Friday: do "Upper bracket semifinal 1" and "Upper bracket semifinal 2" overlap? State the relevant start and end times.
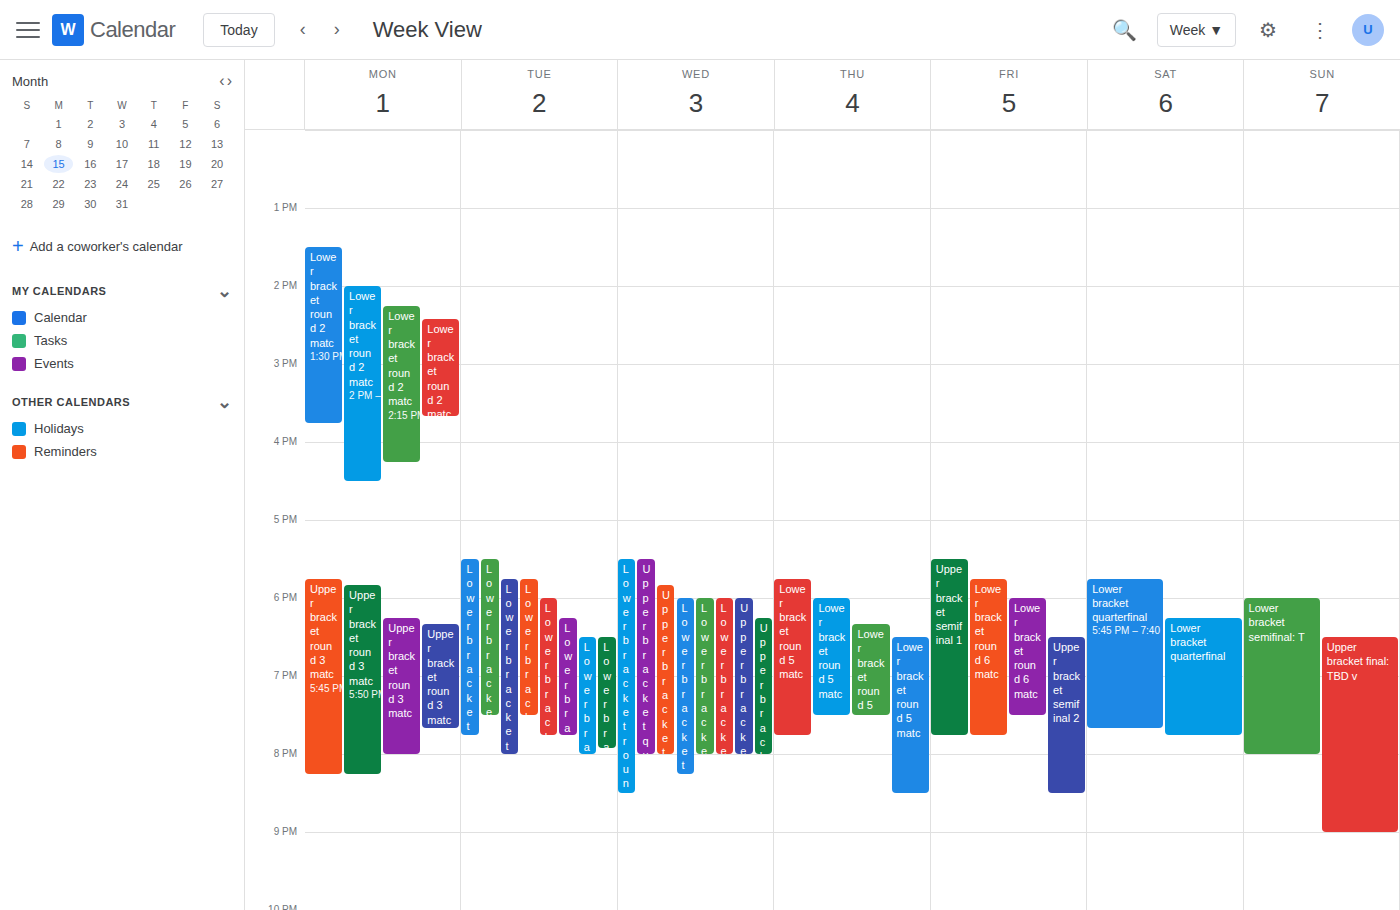
"Upper bracket semifinal 2" starts at 6:30 PM, before "Upper bracket semifinal 1" ends at 7:45 PM -- they overlap.